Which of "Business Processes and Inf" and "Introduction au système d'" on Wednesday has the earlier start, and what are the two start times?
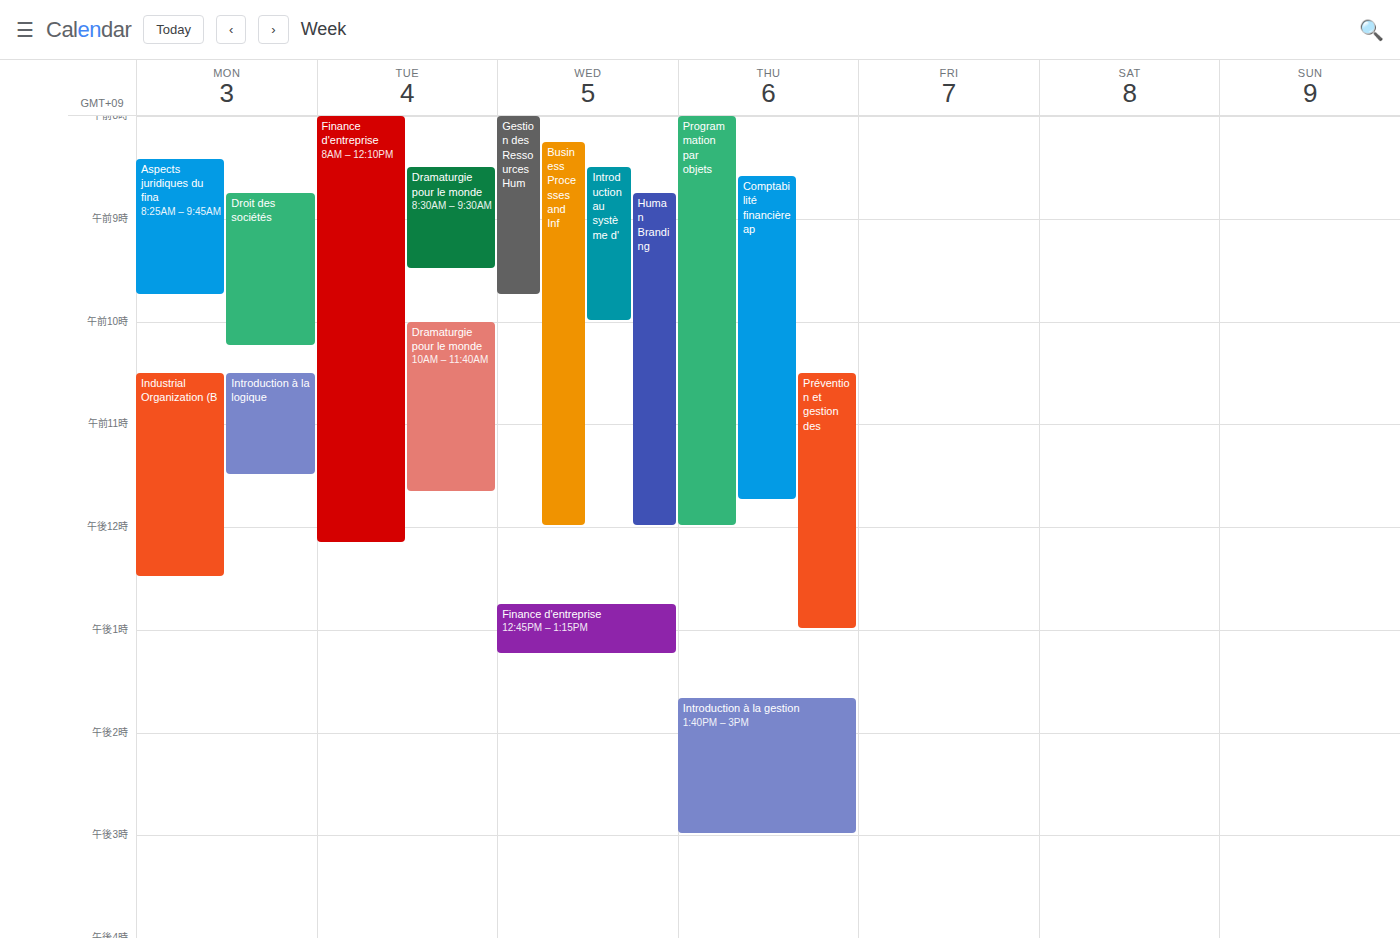
"Business Processes and Inf" 8:15 AM; "Introduction au système d'" 8:30 AM.